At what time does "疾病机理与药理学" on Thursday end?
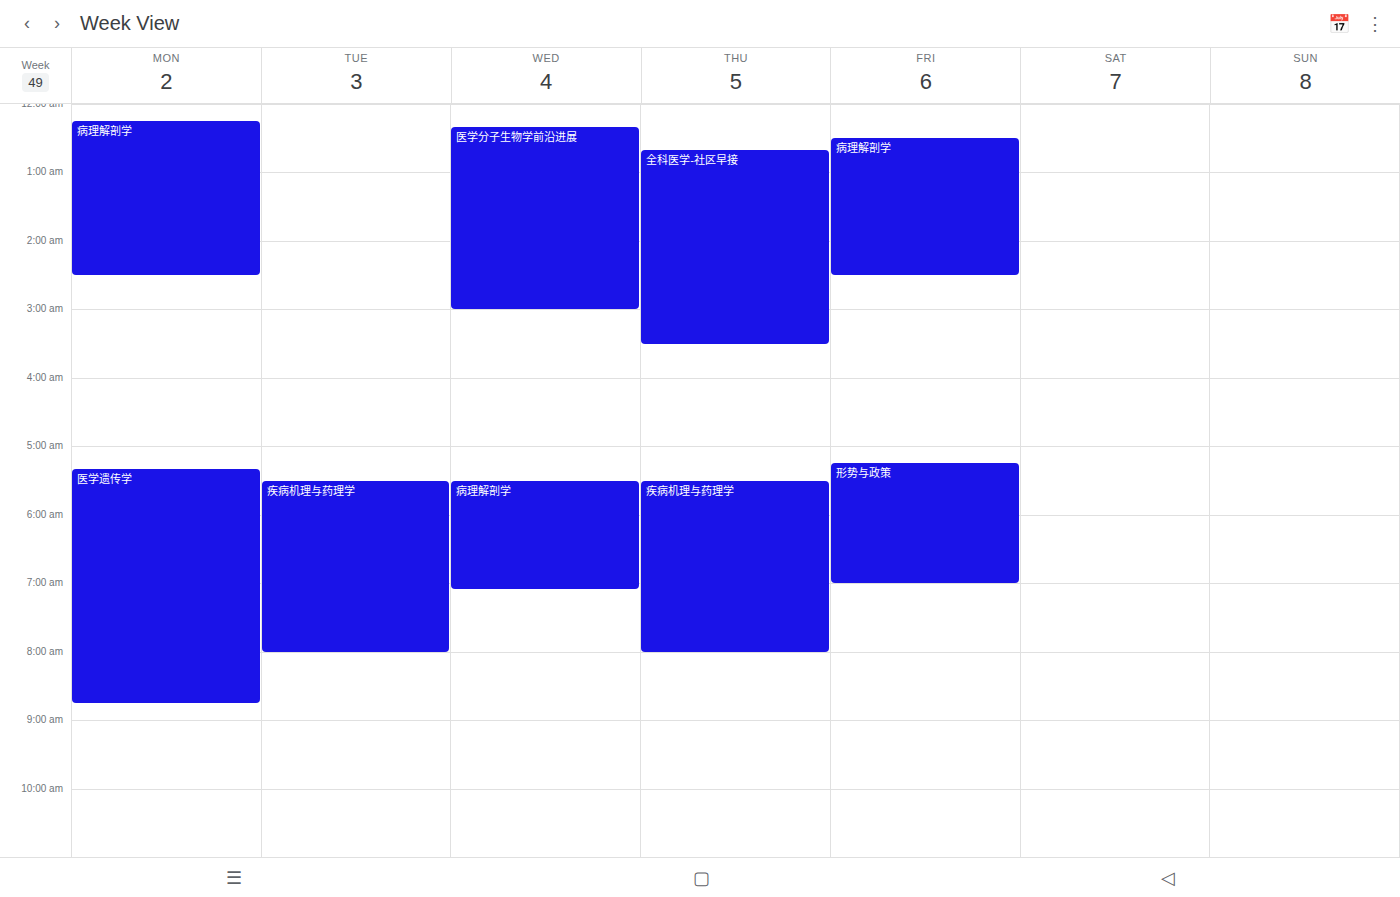
8:00 AM